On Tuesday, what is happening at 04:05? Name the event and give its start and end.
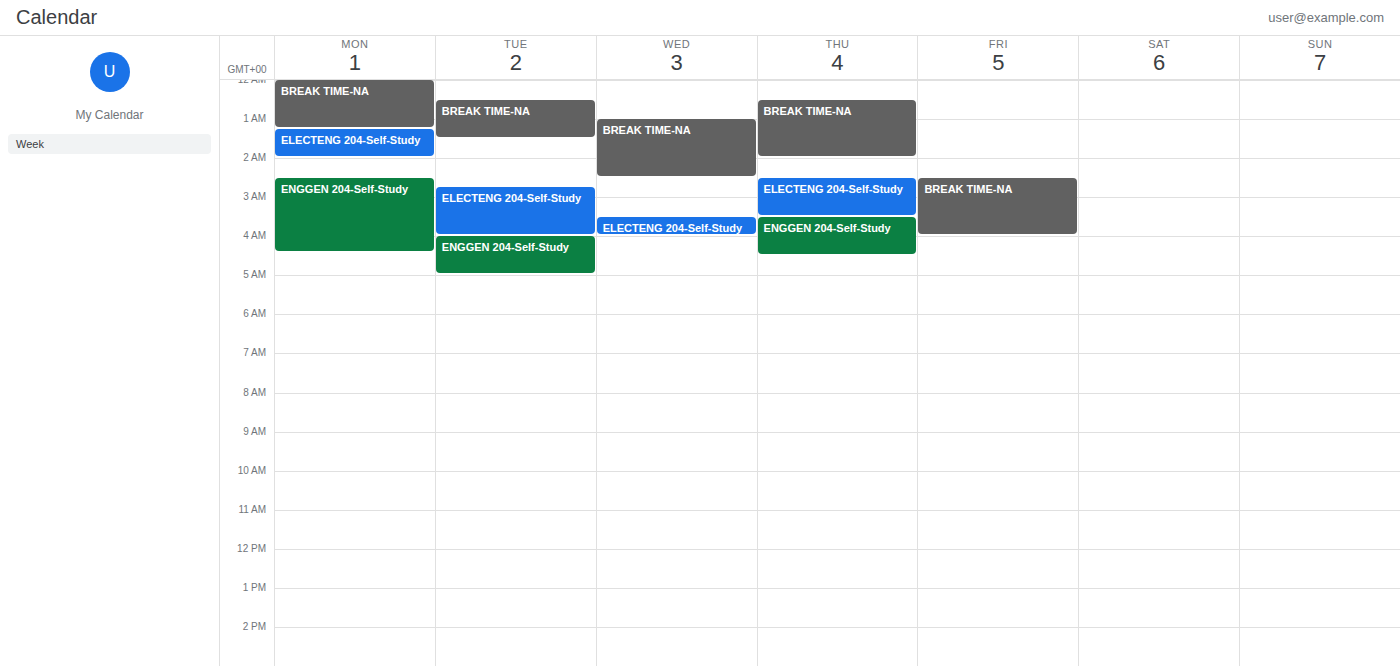
"ENGGEN 204-Self-Study", 04:00 to 05:00